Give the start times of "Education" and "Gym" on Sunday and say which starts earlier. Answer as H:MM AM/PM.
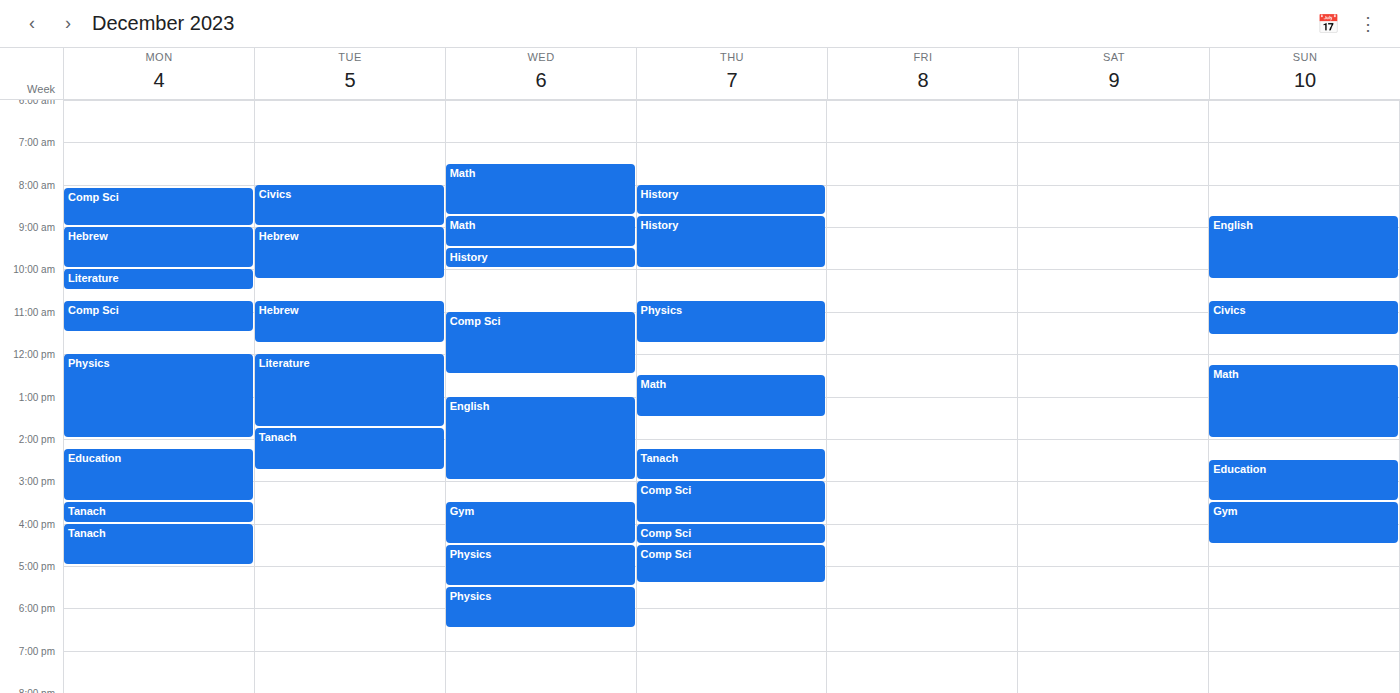
"Education" 2:30 PM; "Gym" 3:30 PM.